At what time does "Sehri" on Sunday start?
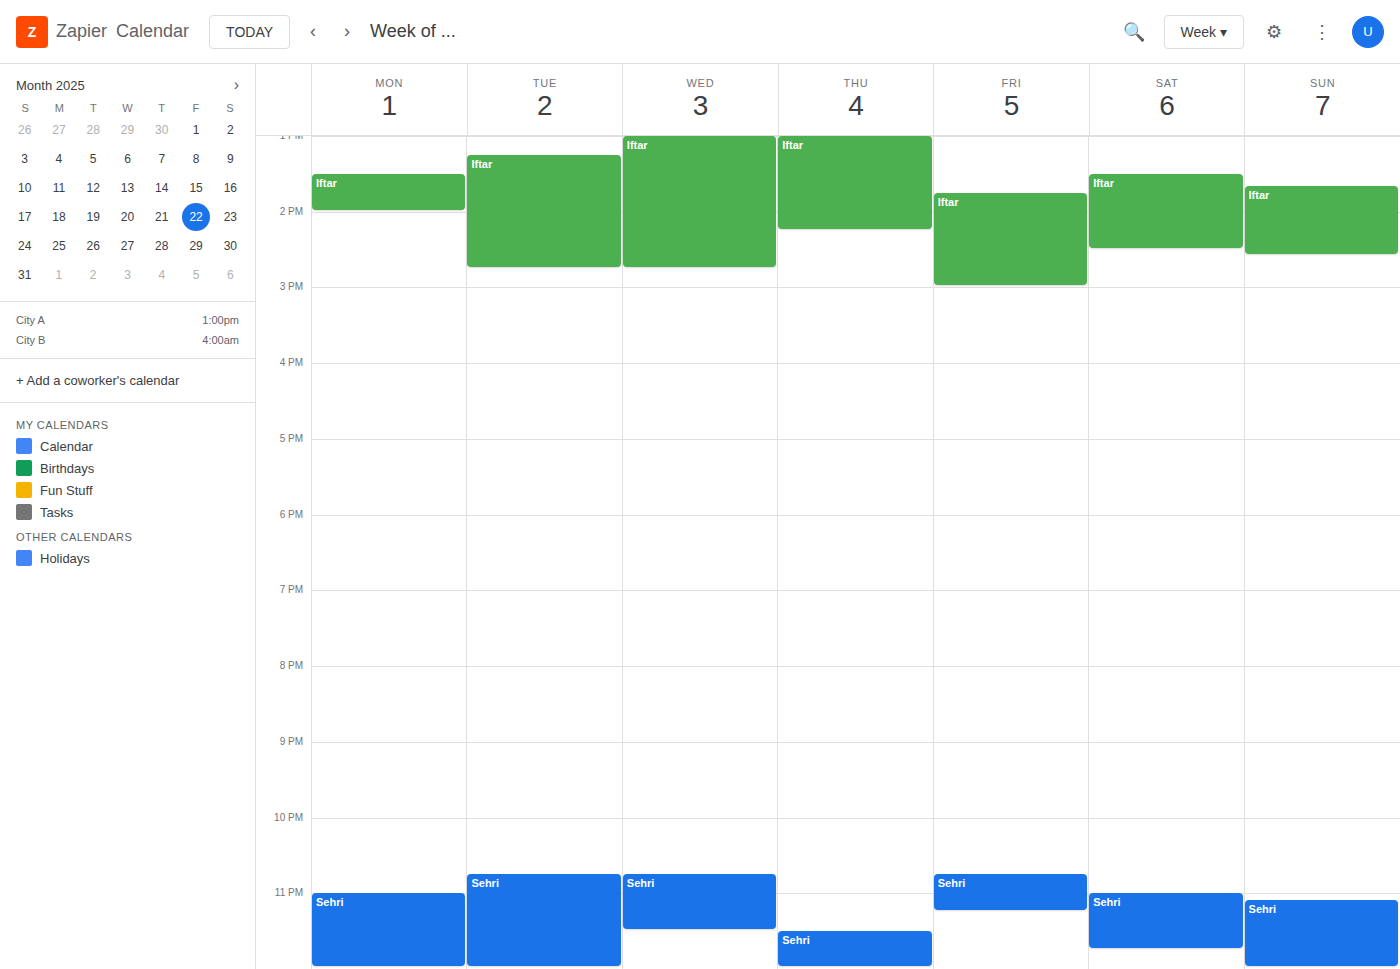
11:05 PM